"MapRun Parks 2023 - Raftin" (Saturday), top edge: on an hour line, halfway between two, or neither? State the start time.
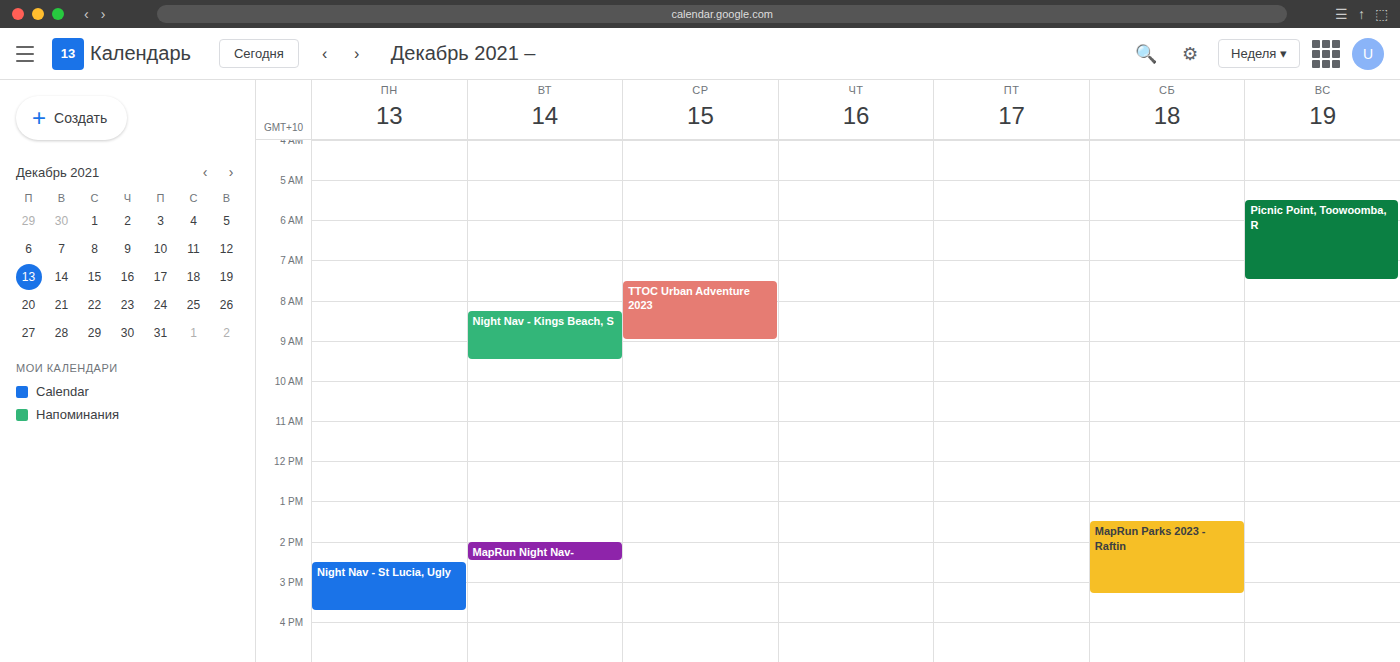
1:30 PM -- halfway between the 1 PM and 2 PM lines.